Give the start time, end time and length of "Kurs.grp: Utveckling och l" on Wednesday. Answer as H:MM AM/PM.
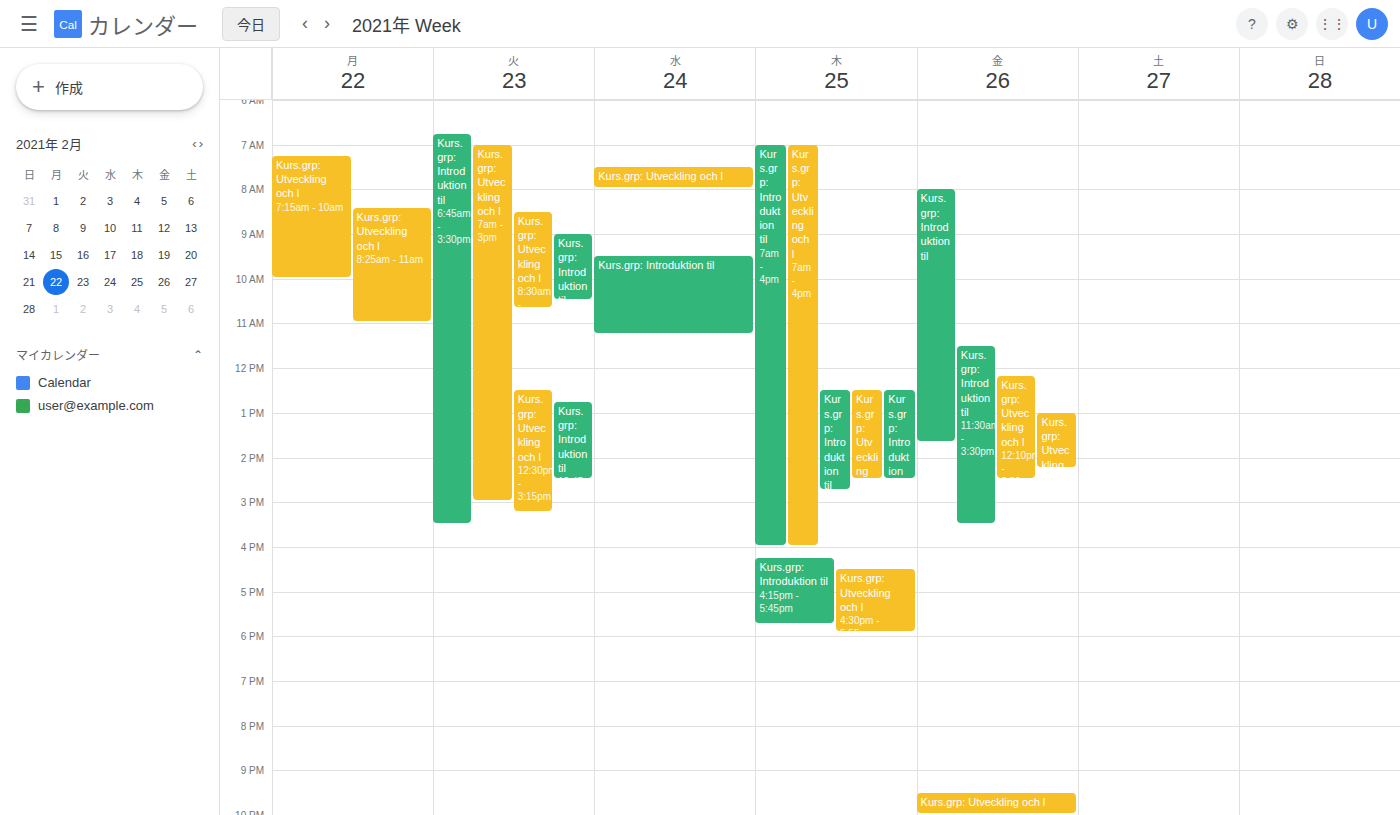
7:30 AM to 8:00 AM, 30 minutes